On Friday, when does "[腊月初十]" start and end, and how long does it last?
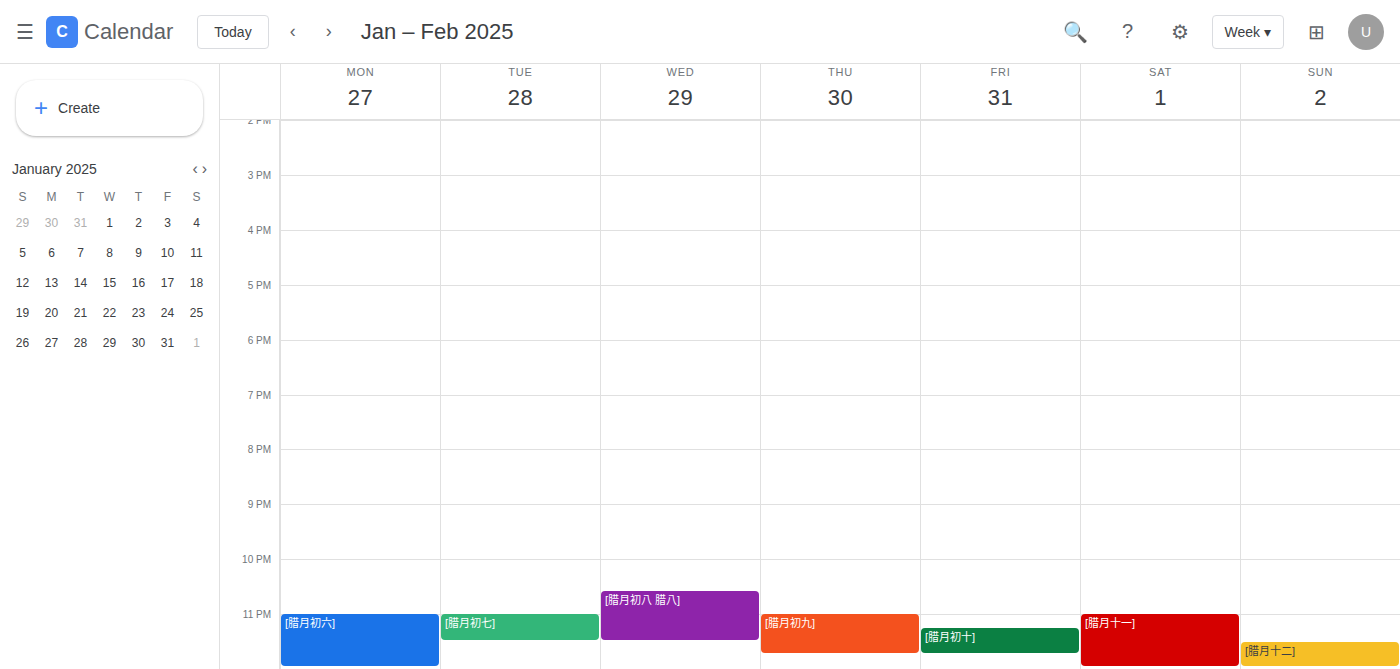
11:15 PM to 11:45 PM, 30 minutes